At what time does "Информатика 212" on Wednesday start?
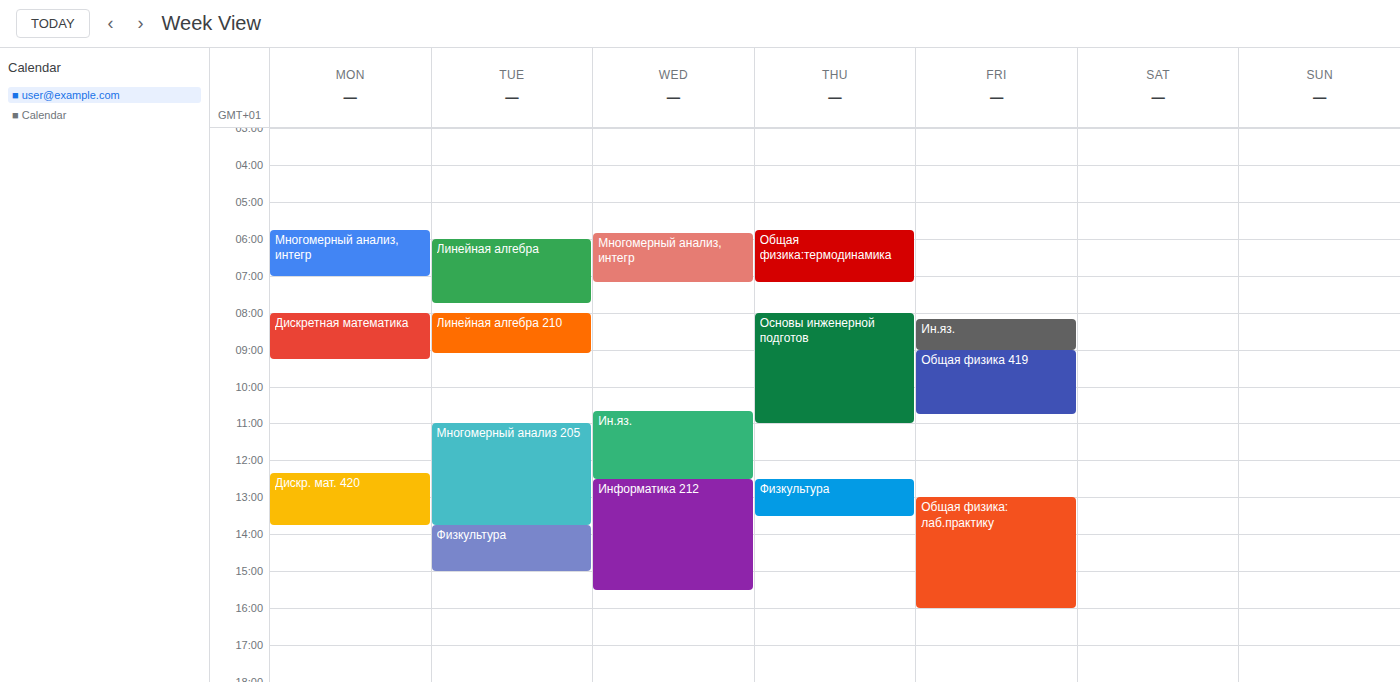
12:30 PM